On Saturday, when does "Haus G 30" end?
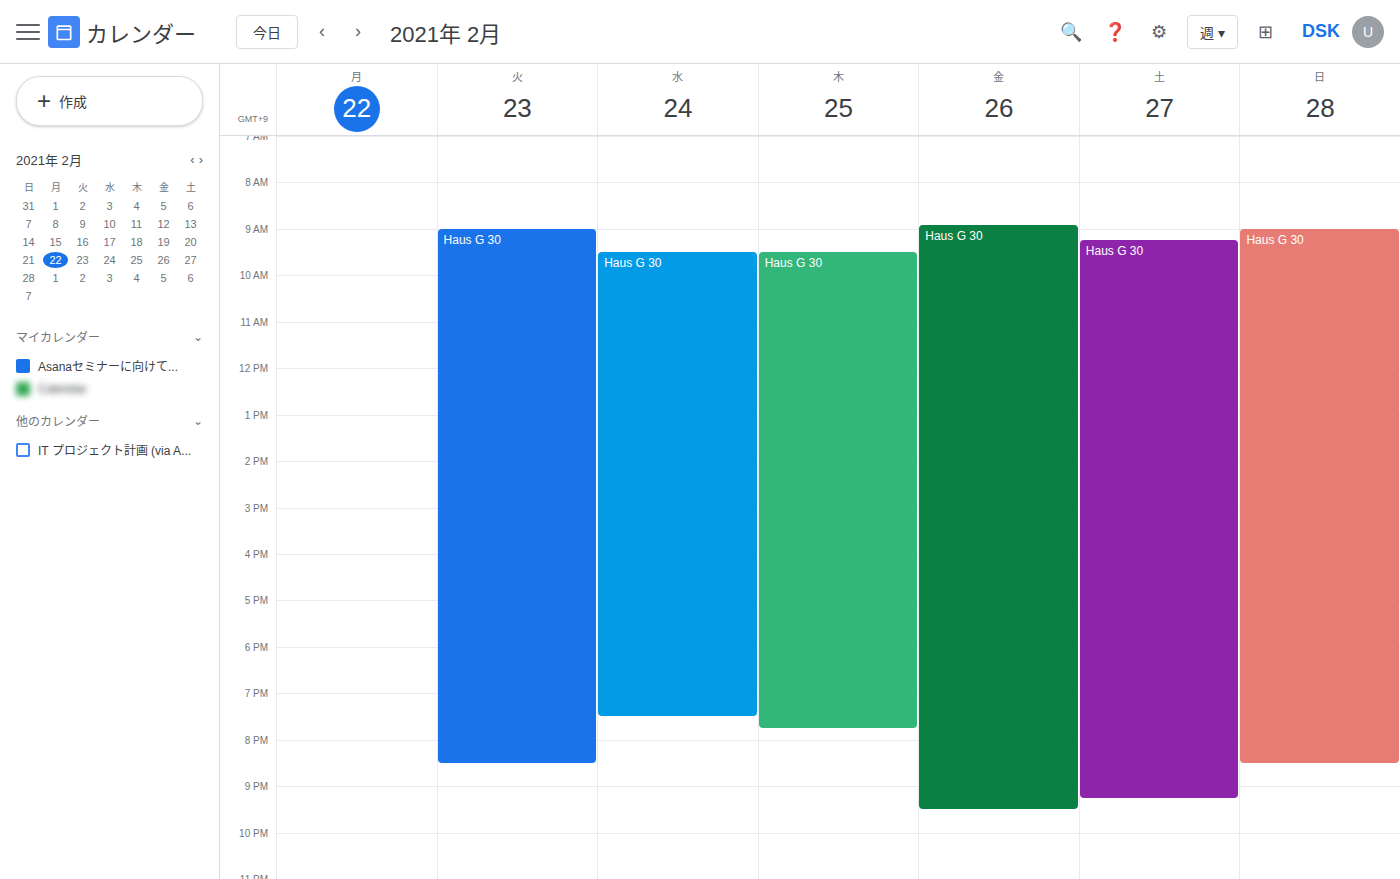
9:15 PM